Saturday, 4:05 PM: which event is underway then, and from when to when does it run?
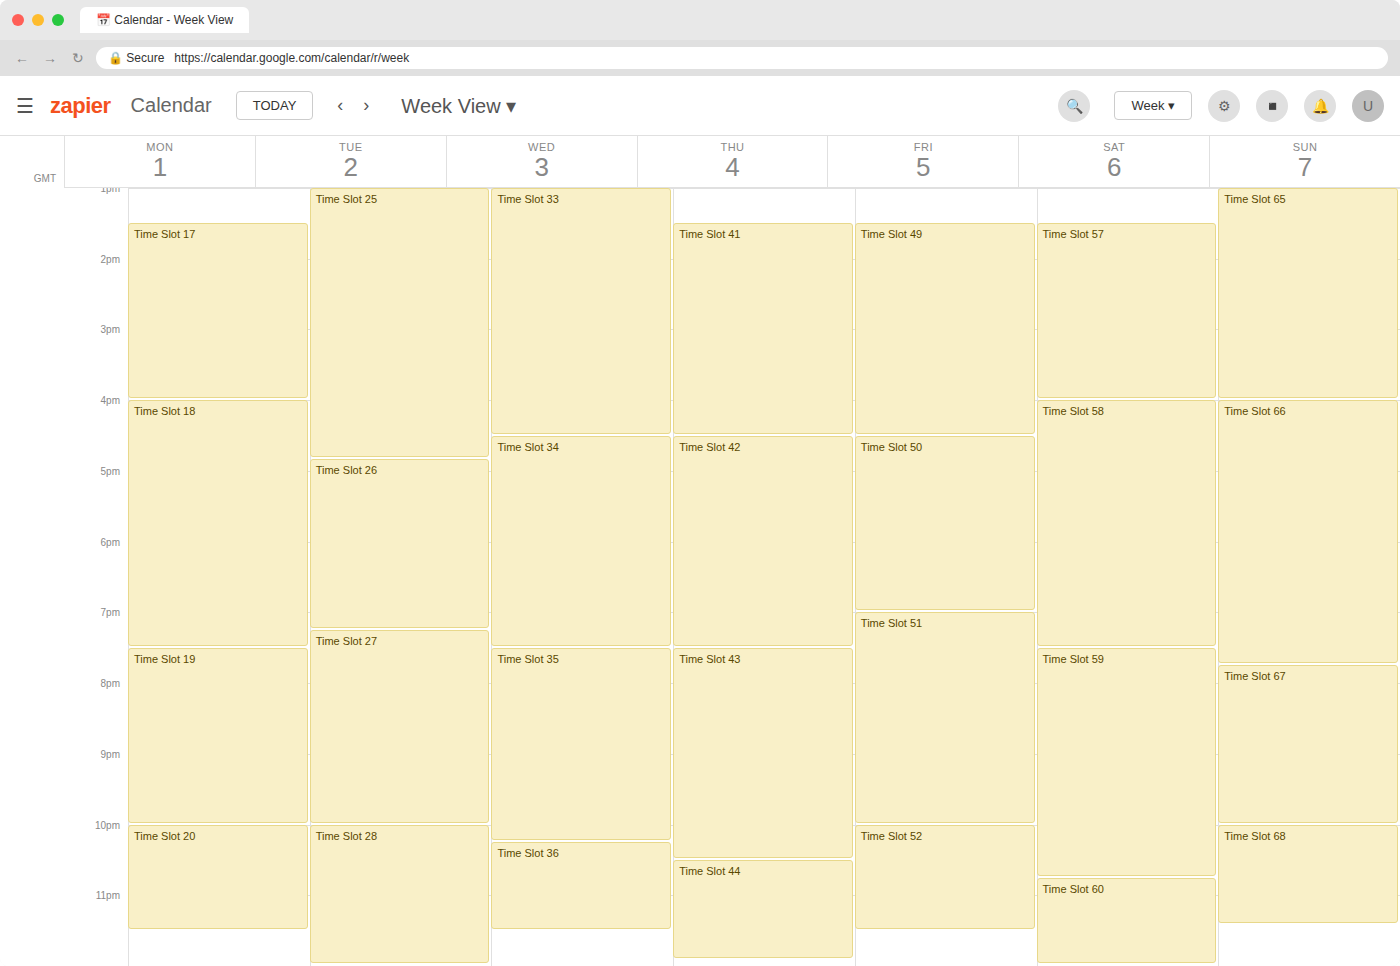
"Time Slot 58", 4:00 PM to 7:30 PM